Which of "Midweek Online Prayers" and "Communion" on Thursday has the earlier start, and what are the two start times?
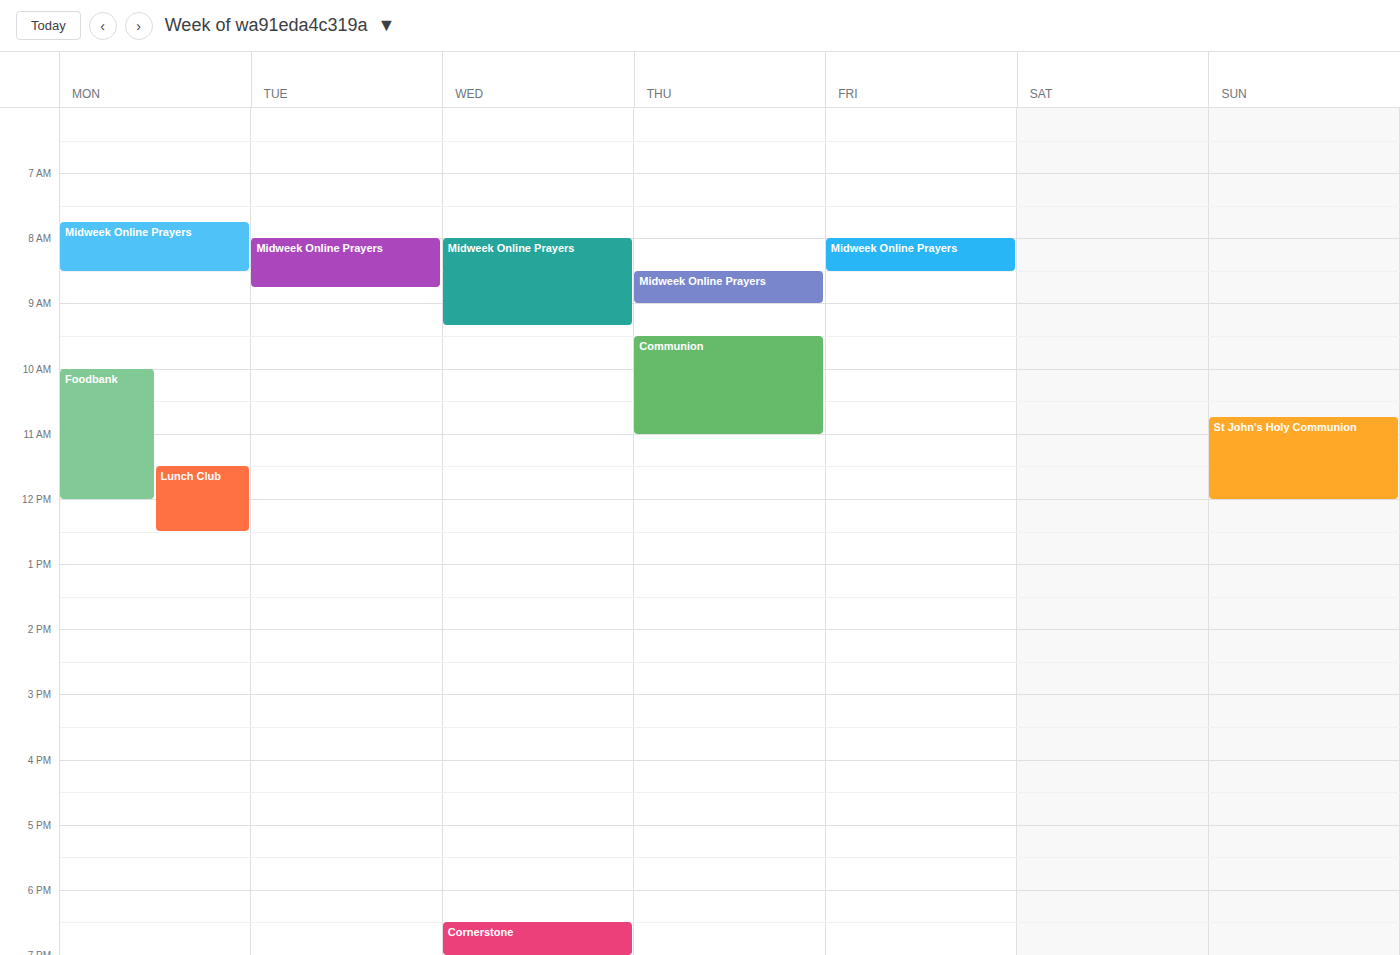
"Midweek Online Prayers" 8:30 AM; "Communion" 9:30 AM.